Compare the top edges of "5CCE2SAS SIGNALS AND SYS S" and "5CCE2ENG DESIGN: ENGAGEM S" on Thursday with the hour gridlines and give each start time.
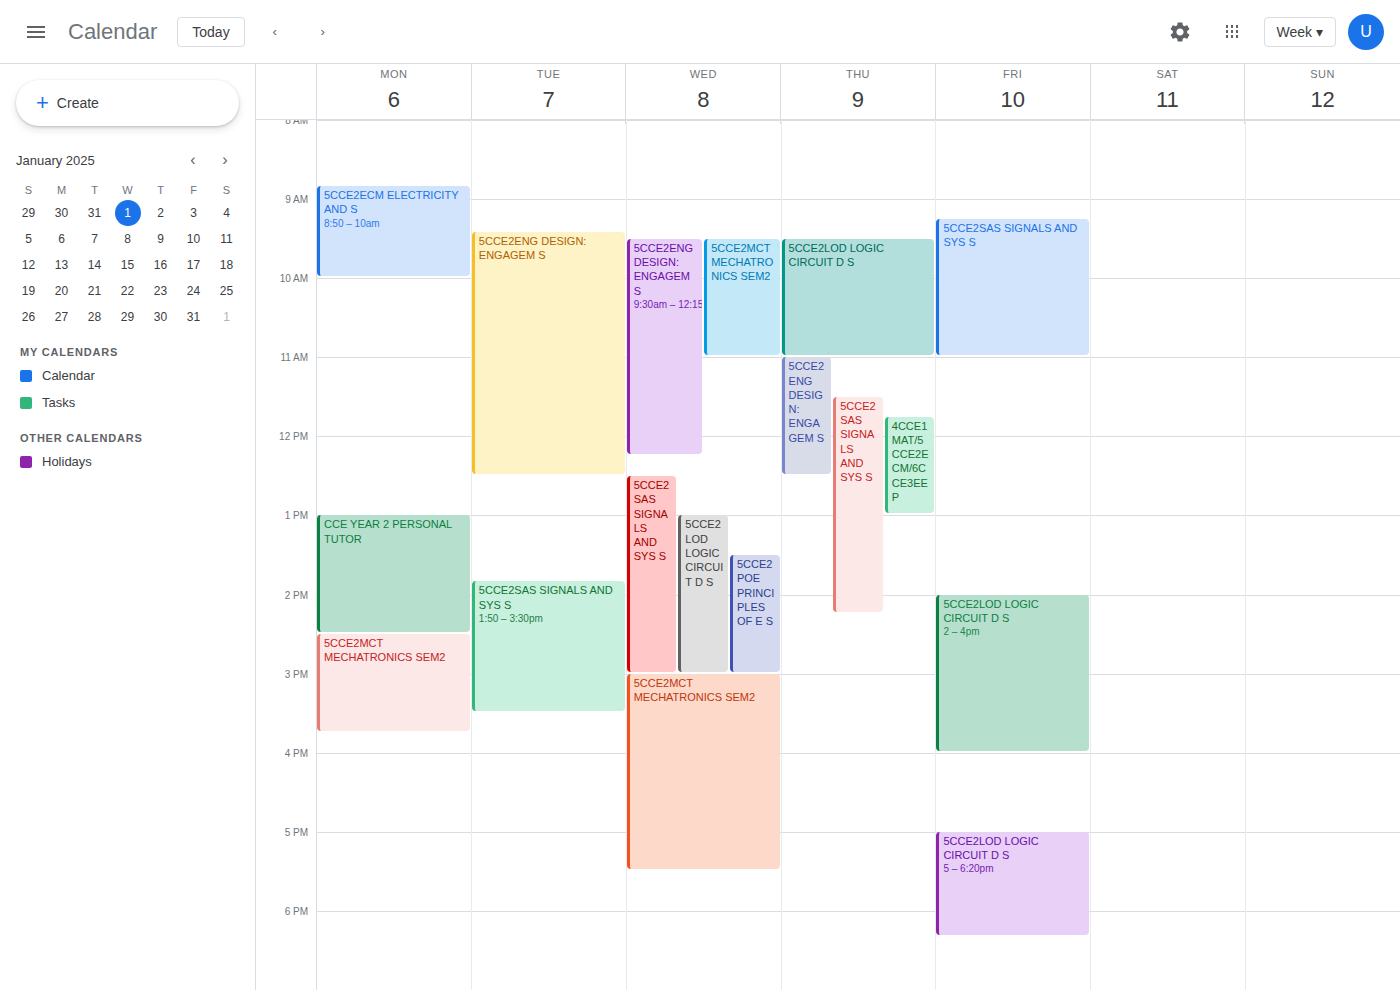
"5CCE2SAS SIGNALS AND SYS S": 11:30 AM, halfway between the 11 AM and 12 PM lines. "5CCE2ENG DESIGN: ENGAGEM S": 11:00 AM, exactly on the 11 AM line.